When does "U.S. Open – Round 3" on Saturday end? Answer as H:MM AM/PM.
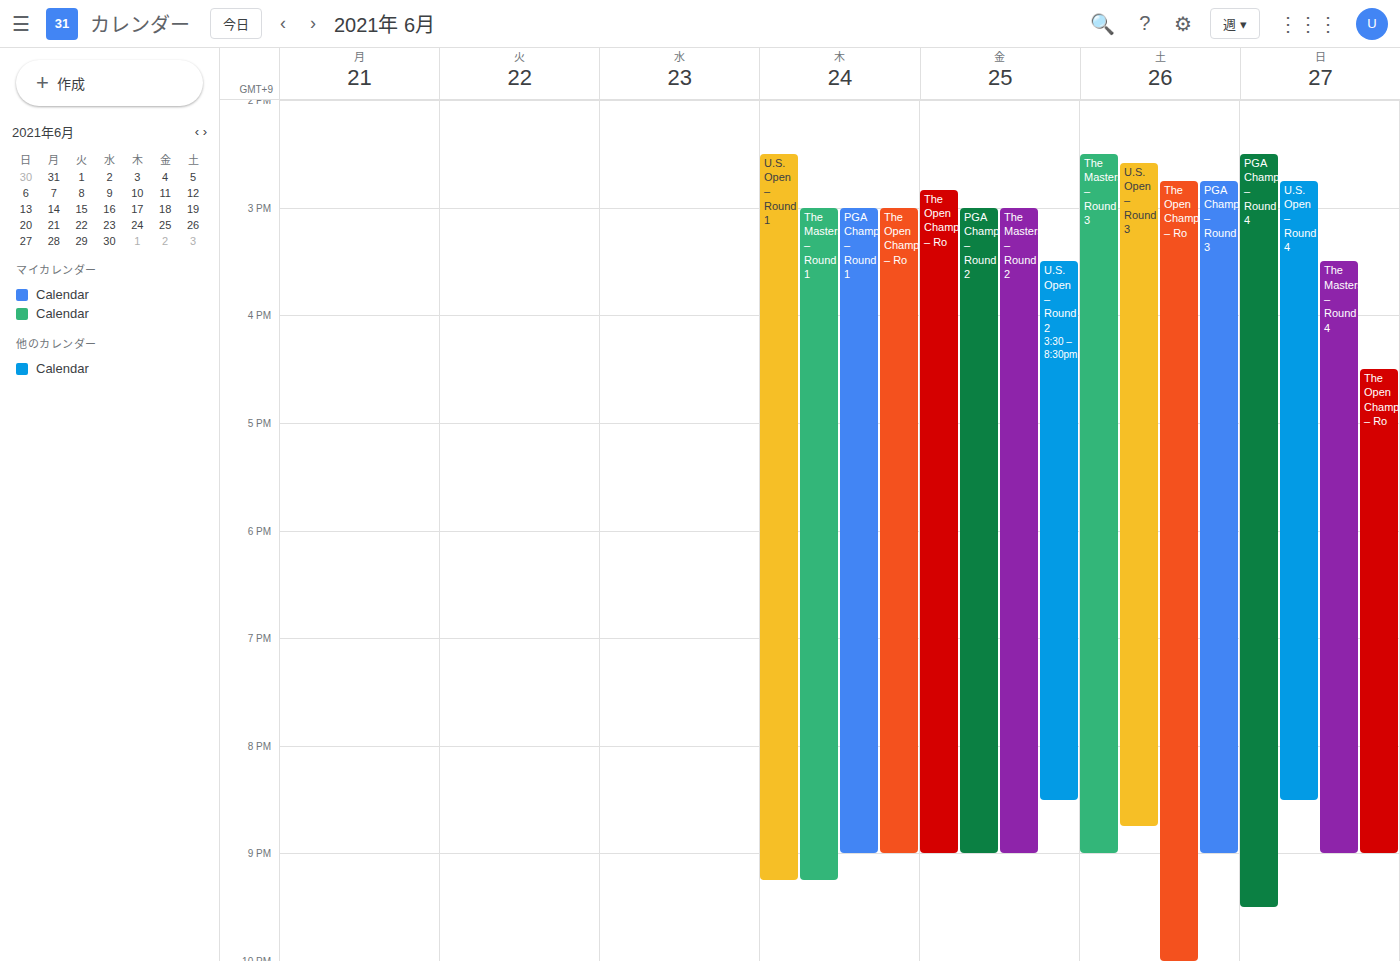
8:45 PM